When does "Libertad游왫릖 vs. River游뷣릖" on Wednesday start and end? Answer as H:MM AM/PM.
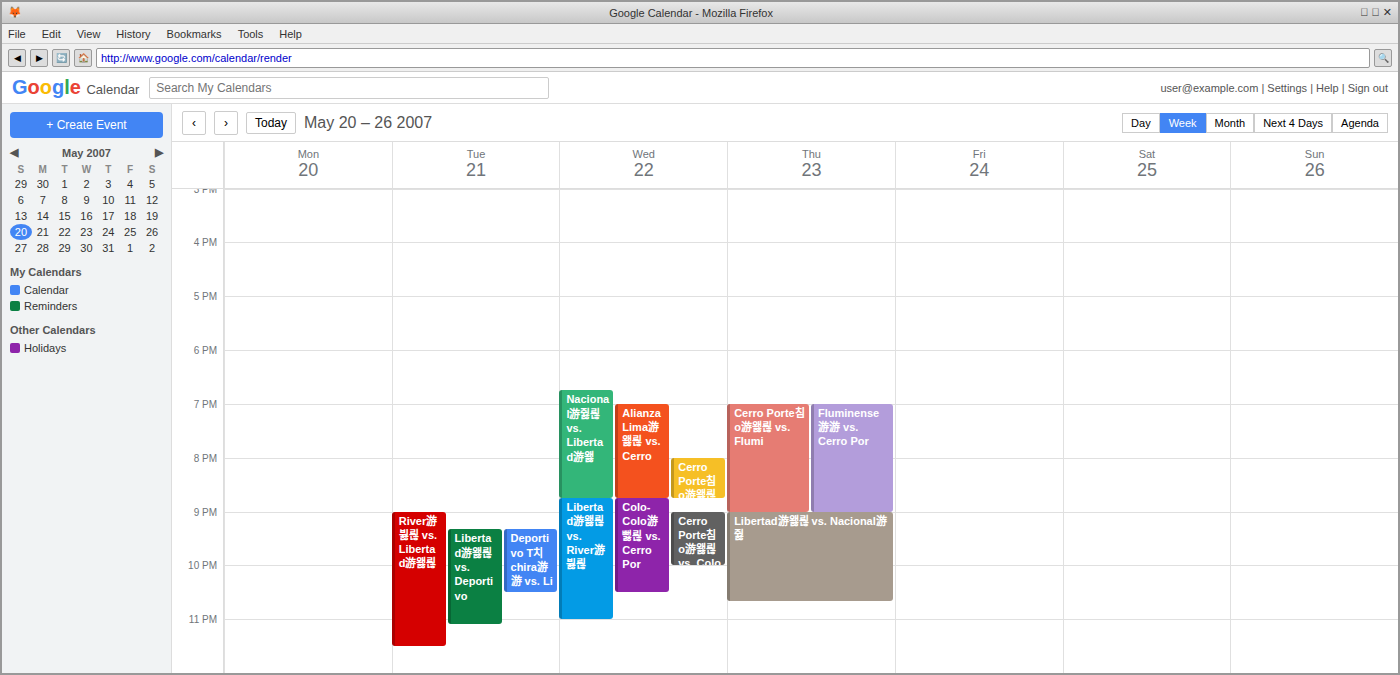
8:45 PM to 11:00 PM